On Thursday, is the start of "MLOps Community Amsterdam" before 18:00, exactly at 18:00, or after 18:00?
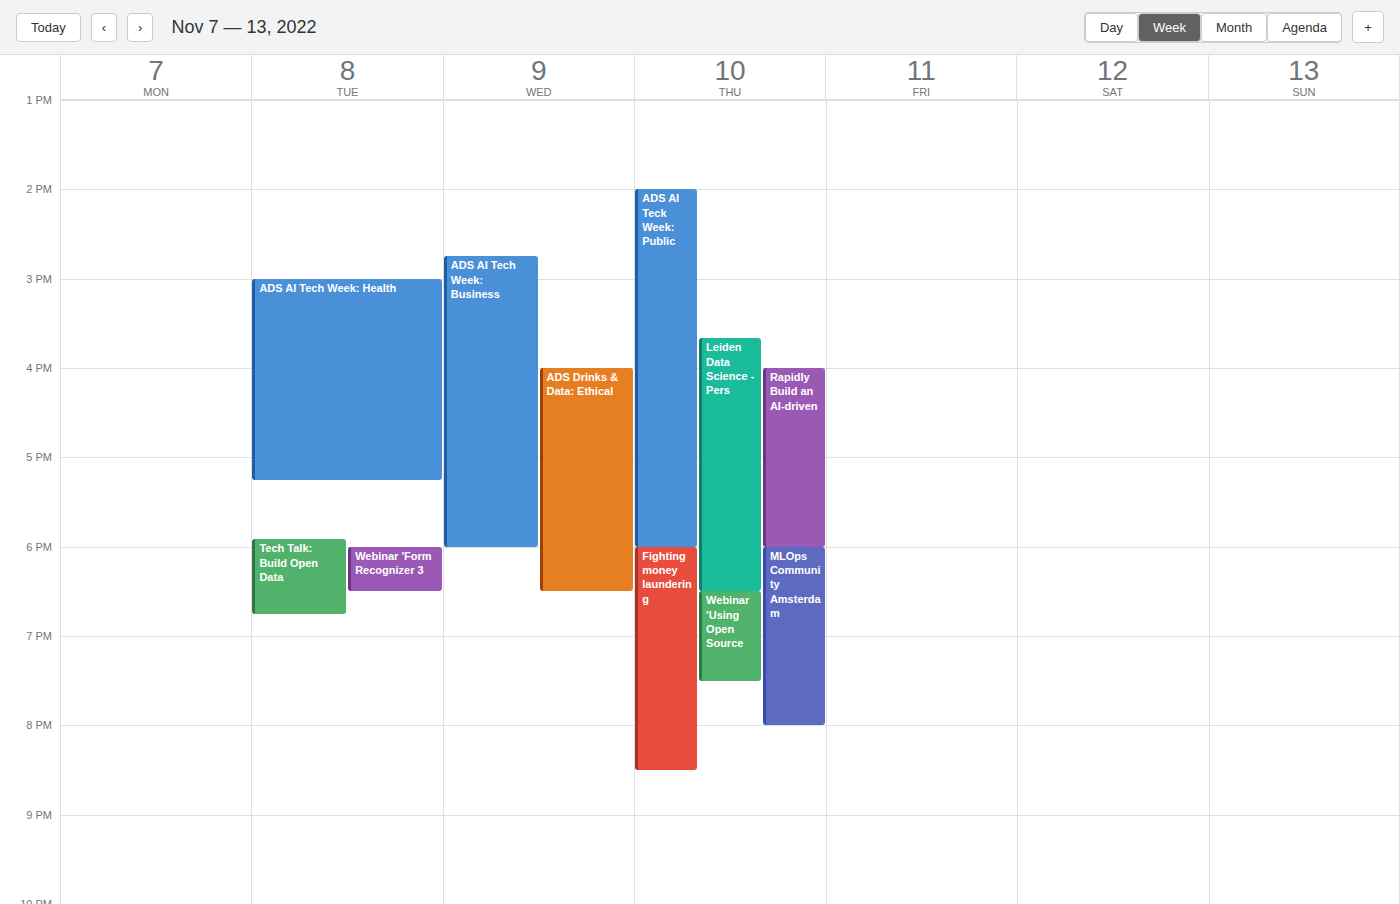
18:00 -- exactly at 18:00, on the 18:00 line.